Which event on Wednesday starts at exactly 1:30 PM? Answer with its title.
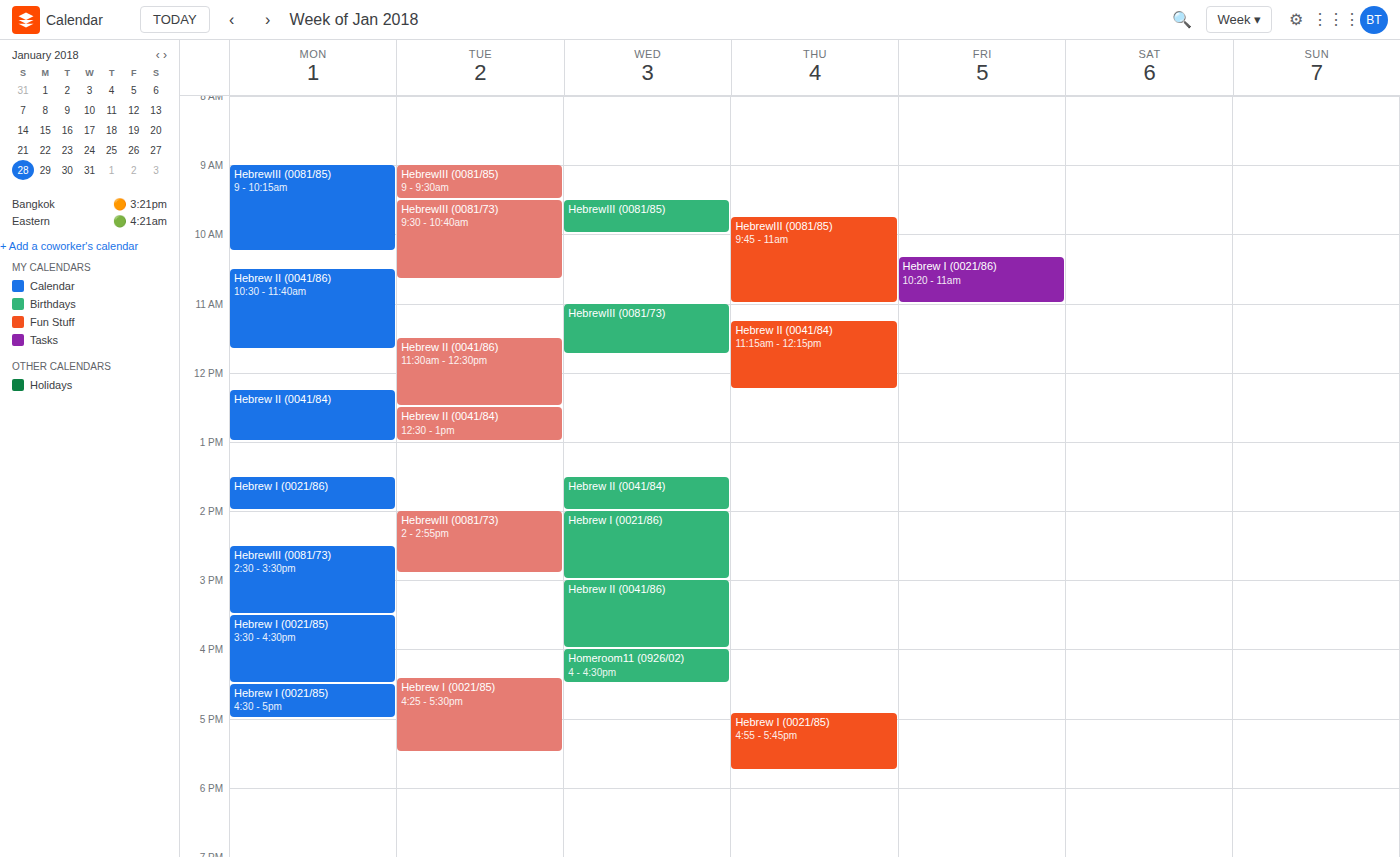
"Hebrew II (0041/84)"